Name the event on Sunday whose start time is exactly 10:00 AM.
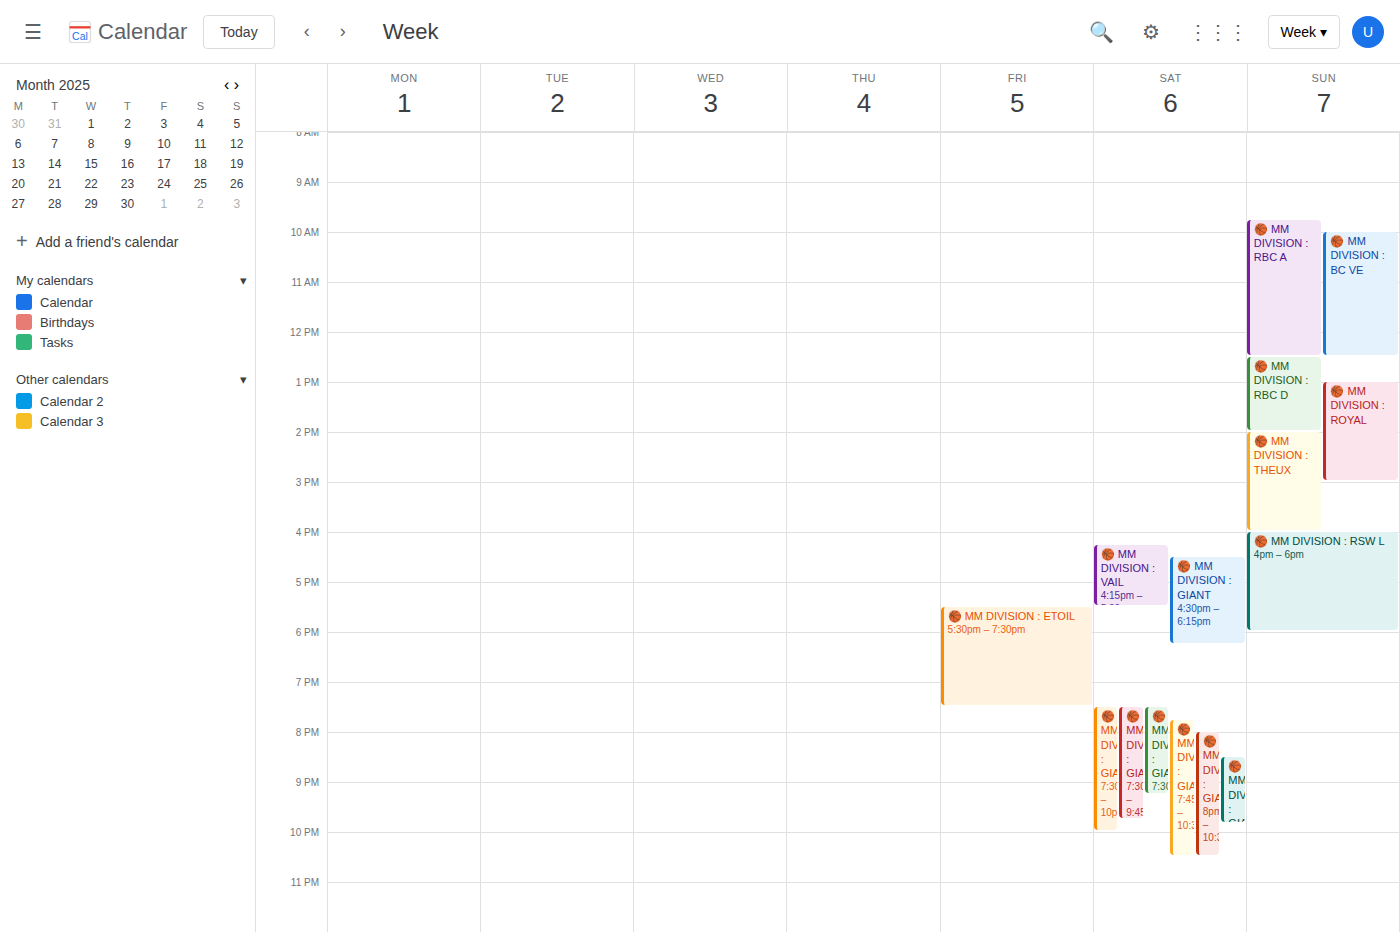
"🏀 MM DIVISION : BC VE"